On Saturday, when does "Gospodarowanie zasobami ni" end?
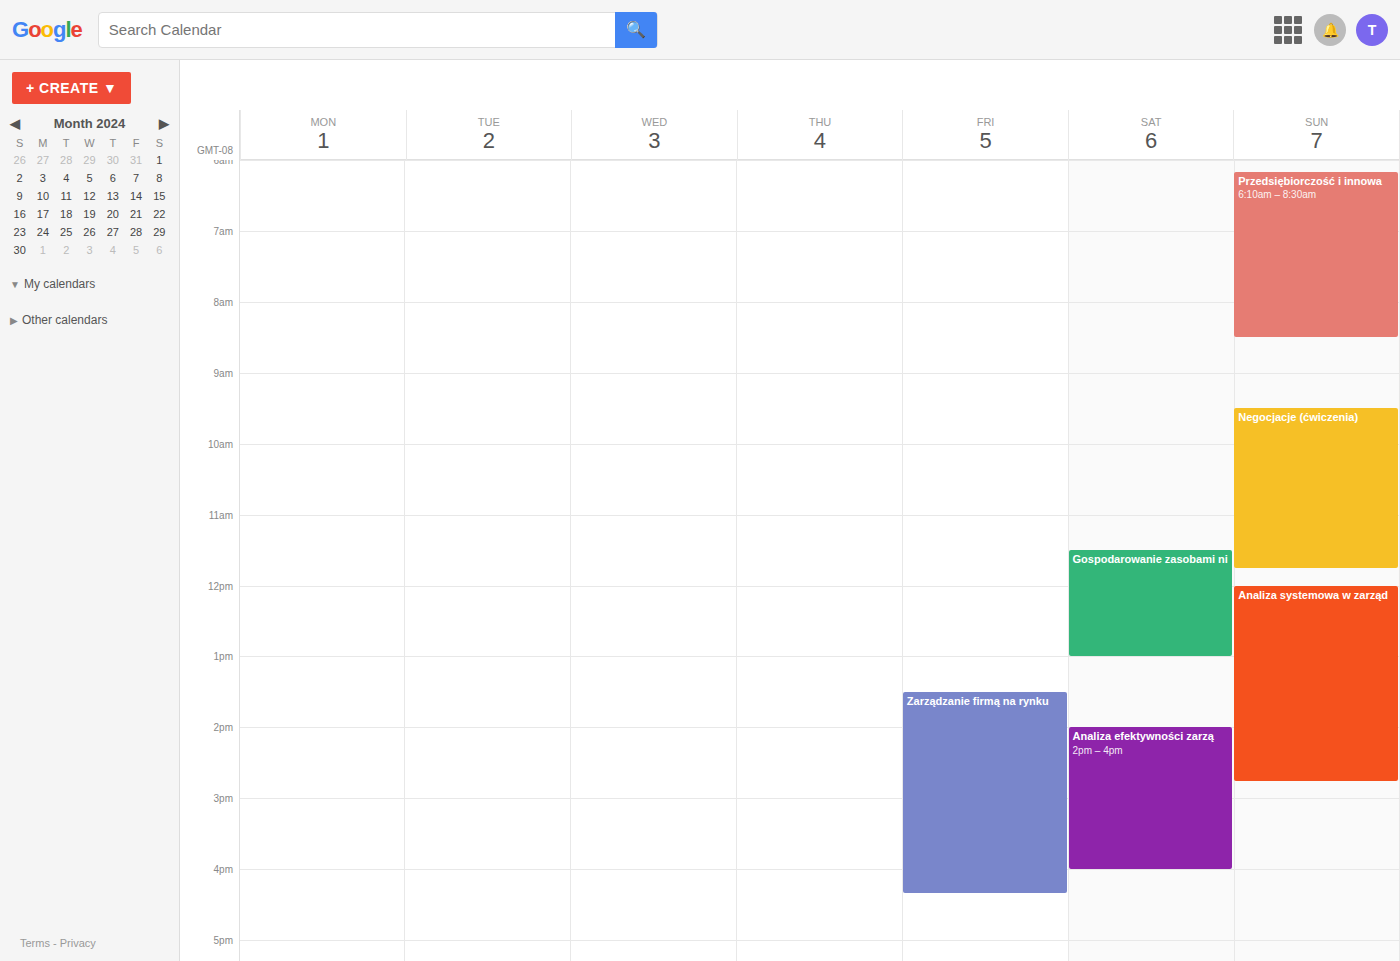
1:00 PM